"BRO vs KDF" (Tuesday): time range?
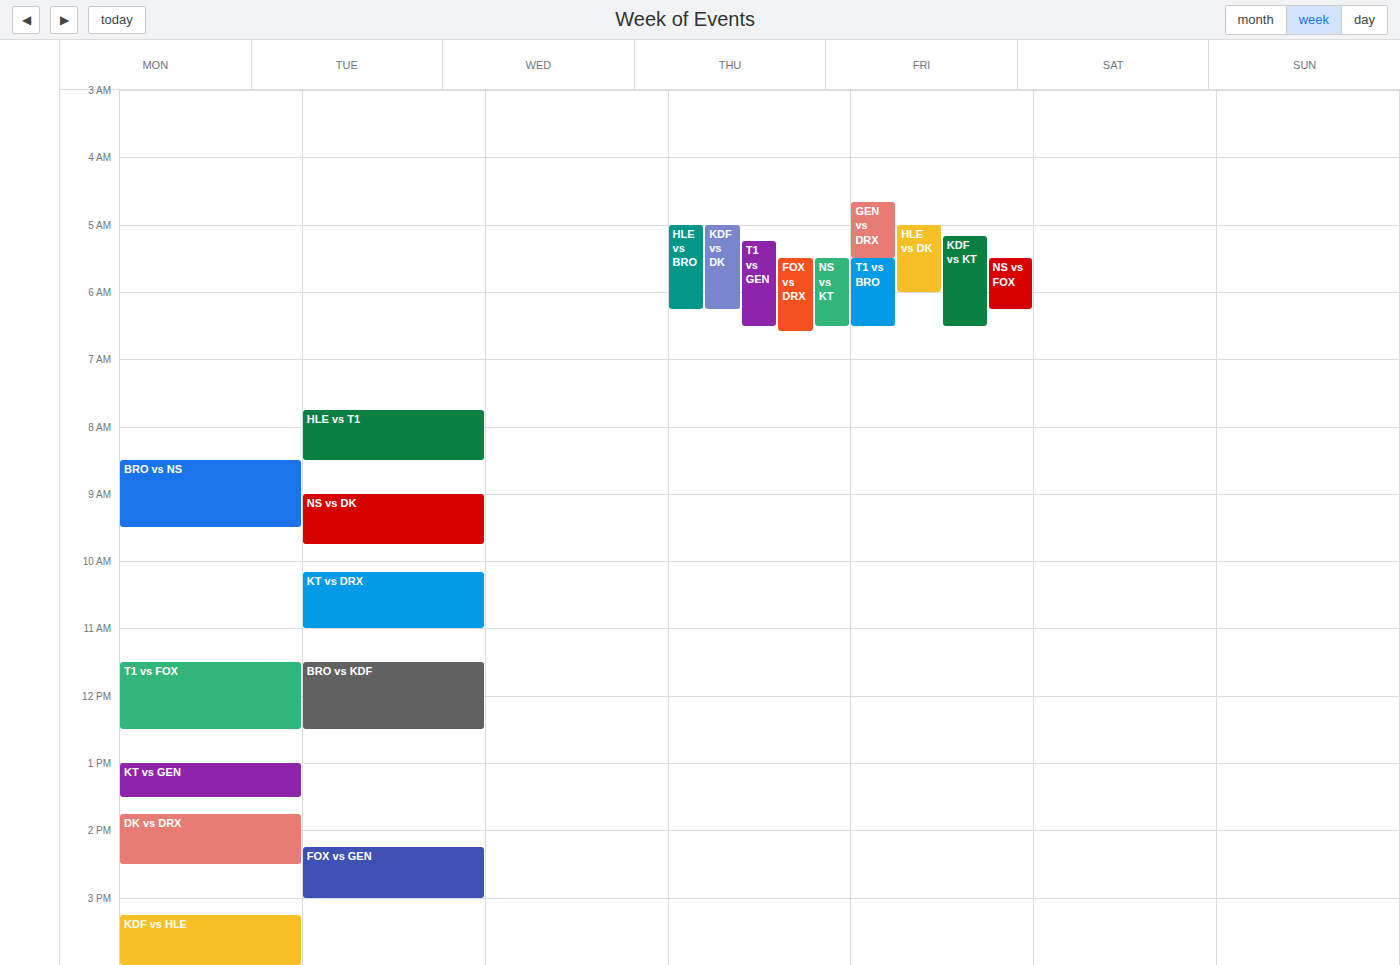
11:30 AM to 12:30 PM